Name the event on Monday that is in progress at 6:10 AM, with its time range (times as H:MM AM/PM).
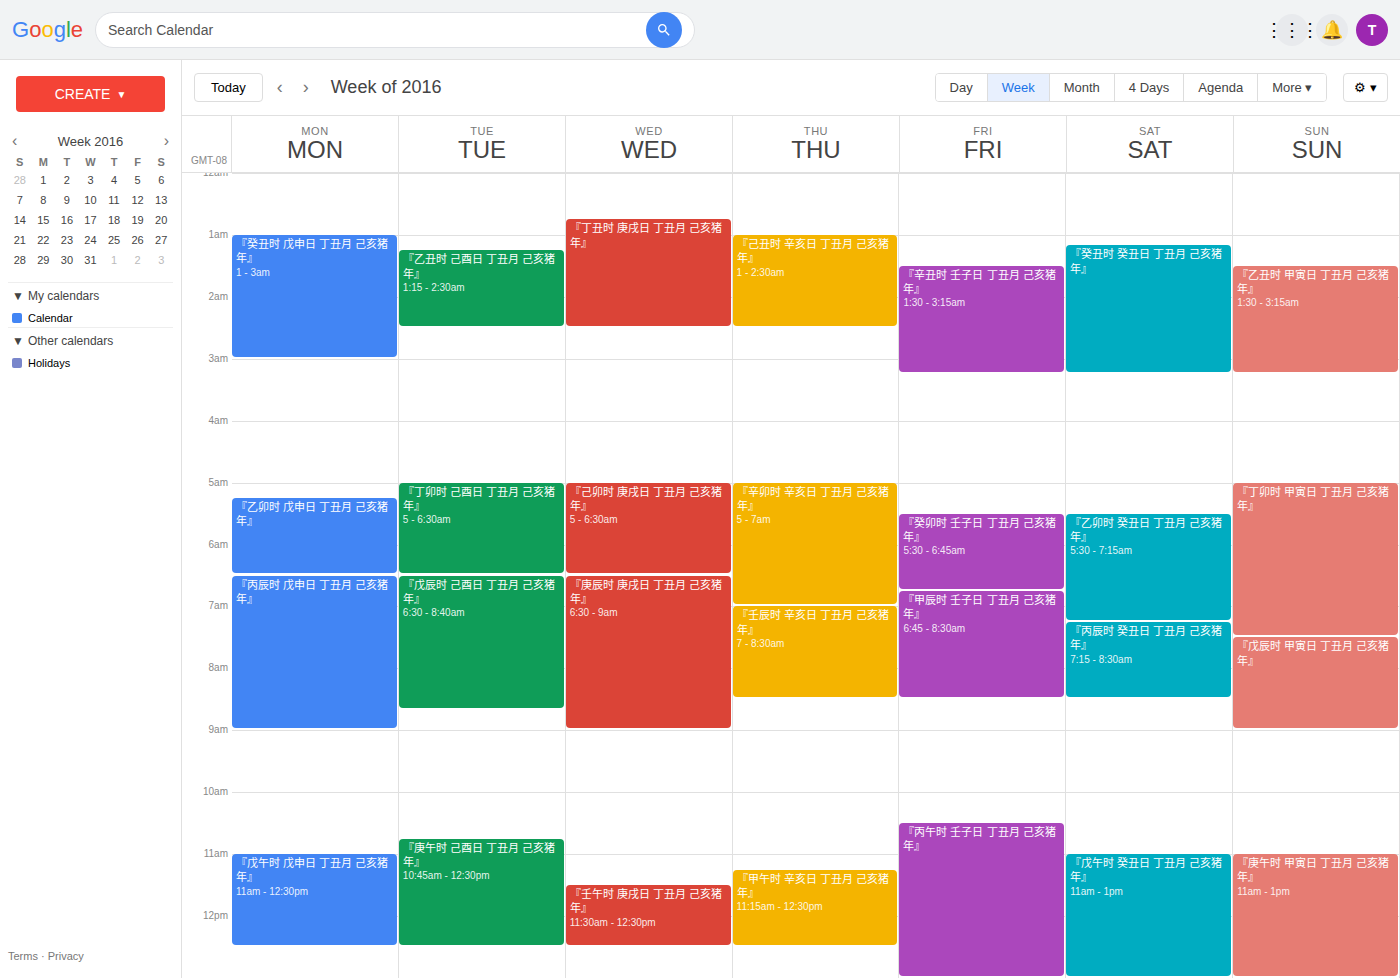
"『乙卯时 戊申日 丁丑月 己亥猪年』", 5:15 AM to 6:30 AM